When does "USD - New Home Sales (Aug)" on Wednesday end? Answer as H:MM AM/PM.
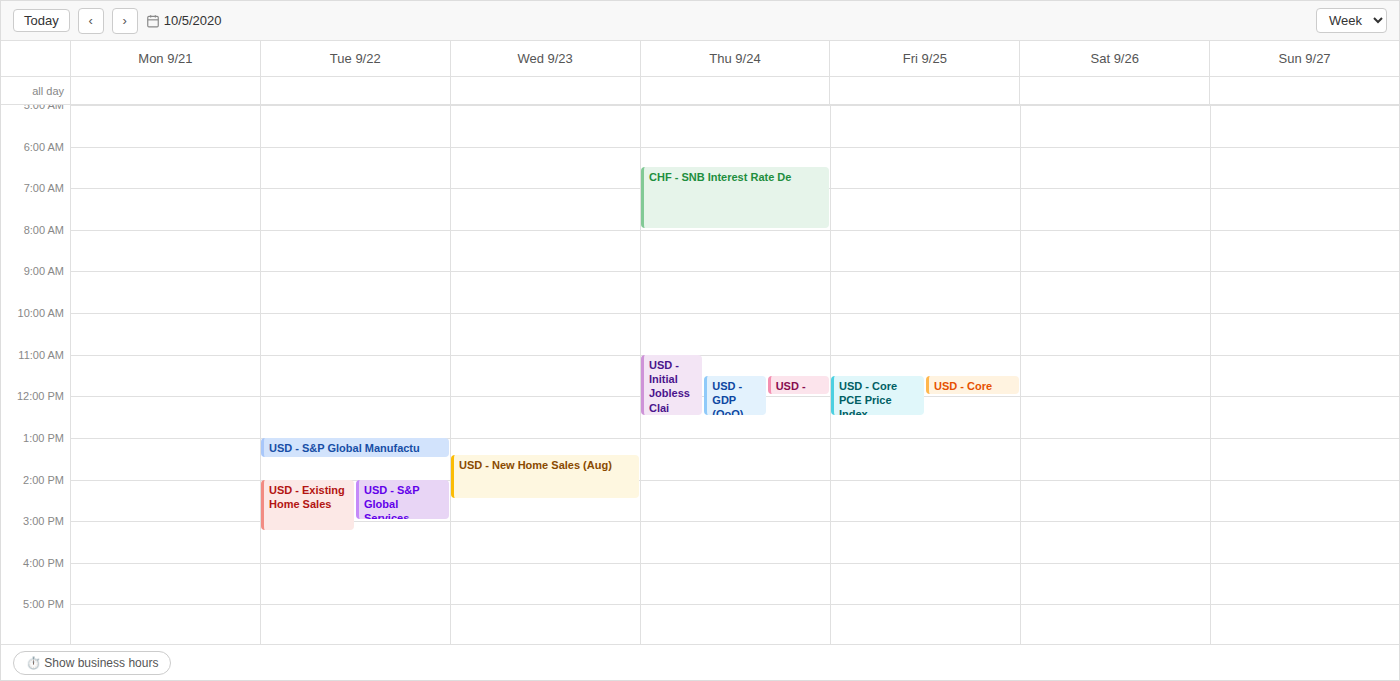
2:30 PM